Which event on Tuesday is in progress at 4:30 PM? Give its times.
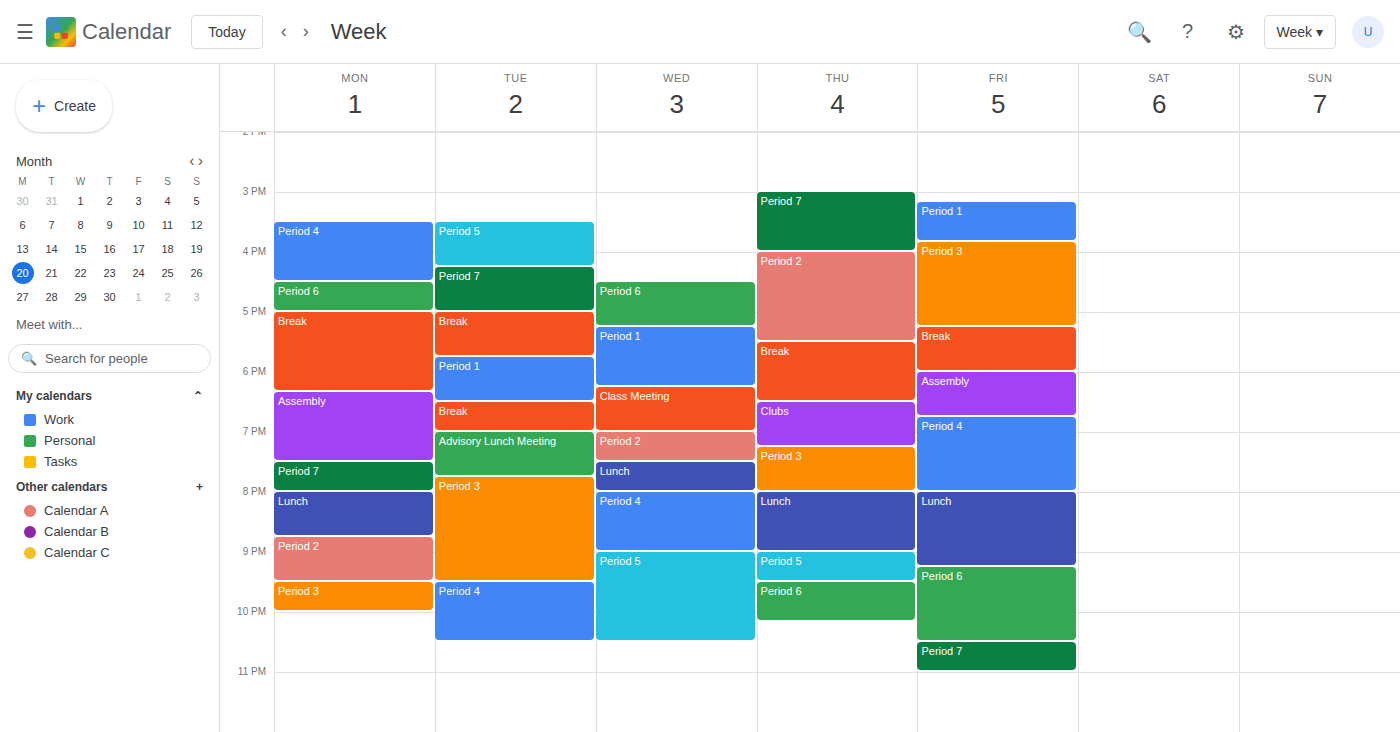
"Period 7", 4:15 PM to 5:00 PM